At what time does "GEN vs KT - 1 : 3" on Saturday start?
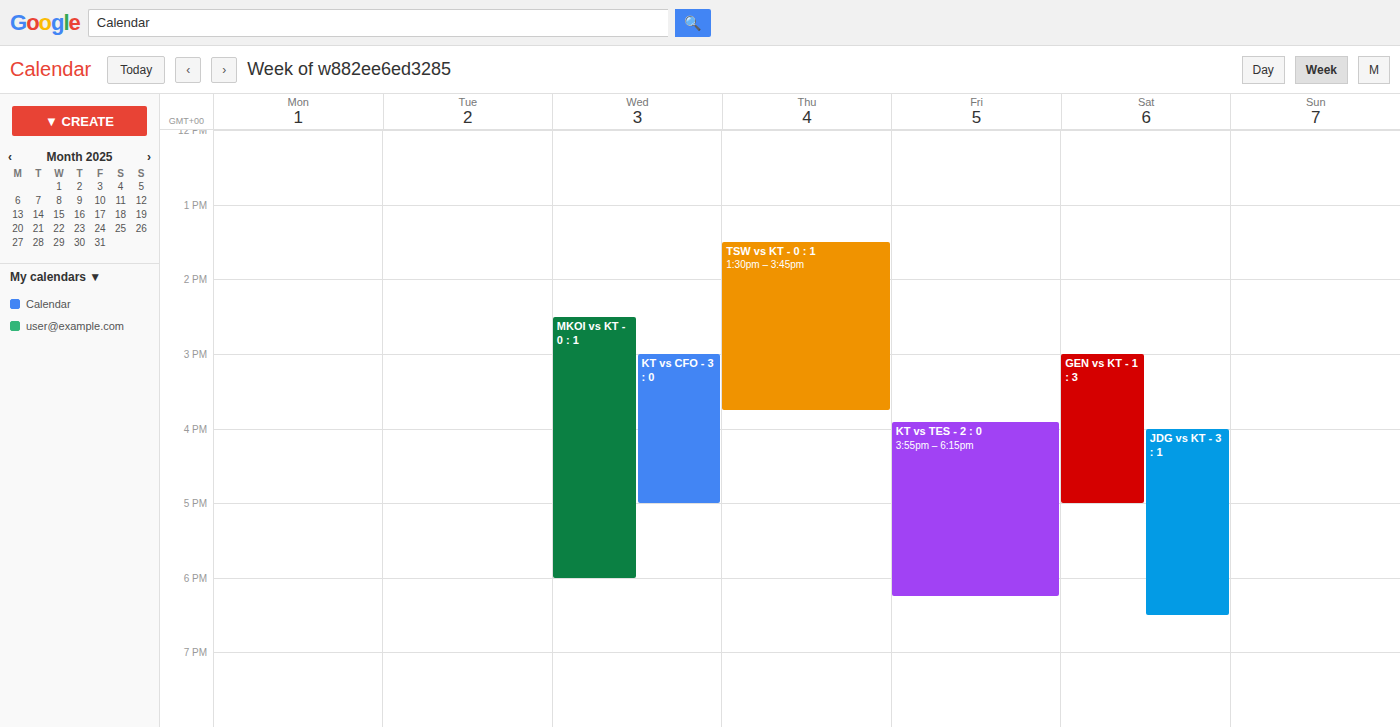
3:00 PM